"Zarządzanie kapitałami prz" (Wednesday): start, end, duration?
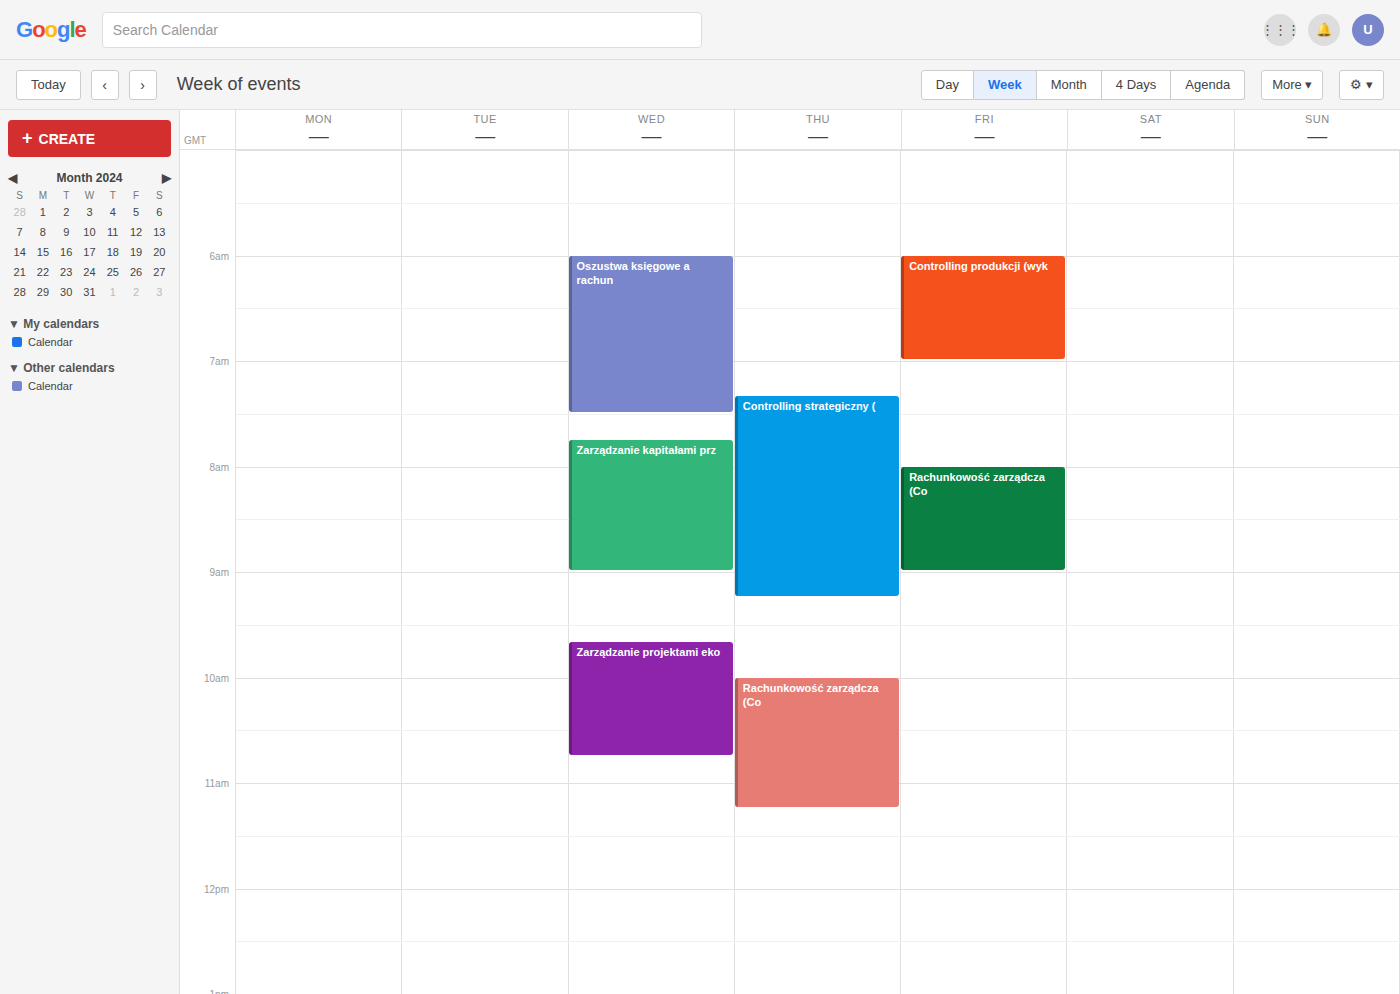
07:45 to 09:00, 1 hour 15 minutes